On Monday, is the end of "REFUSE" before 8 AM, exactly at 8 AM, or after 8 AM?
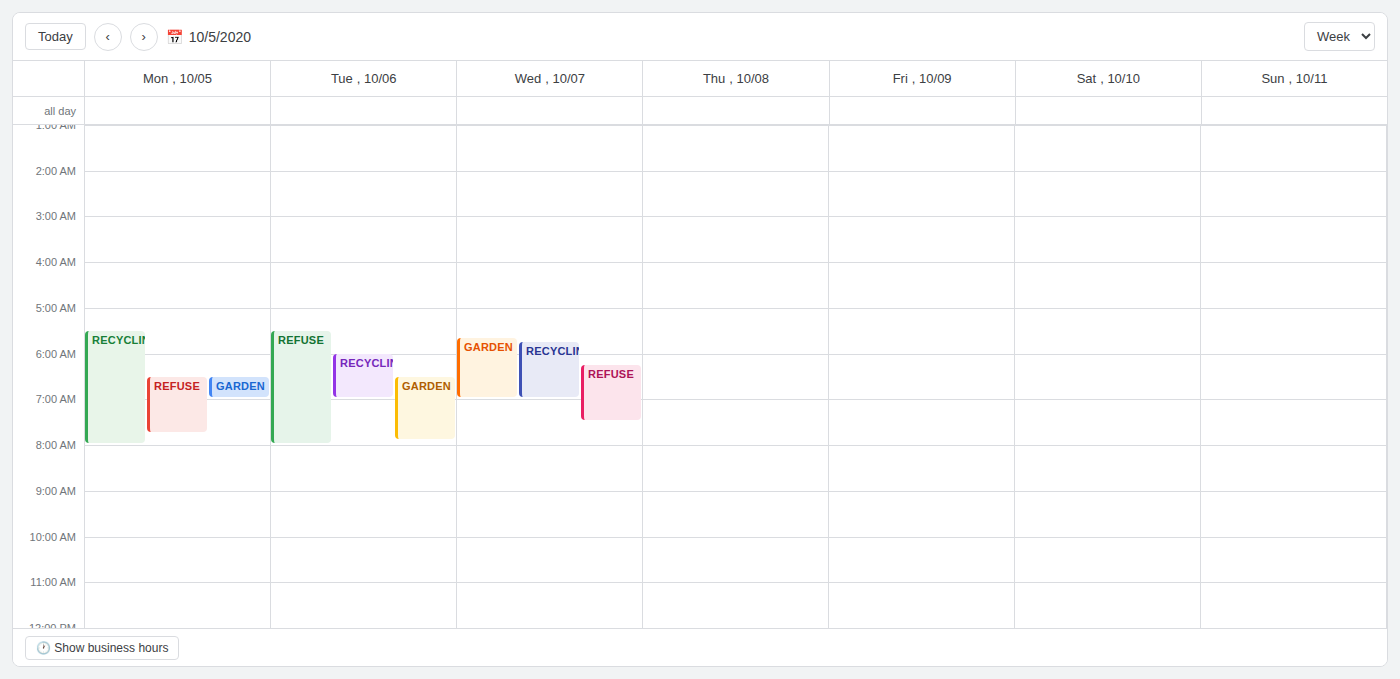
7:45 AM -- before 8 AM, 15 minutes above the 8 AM line.